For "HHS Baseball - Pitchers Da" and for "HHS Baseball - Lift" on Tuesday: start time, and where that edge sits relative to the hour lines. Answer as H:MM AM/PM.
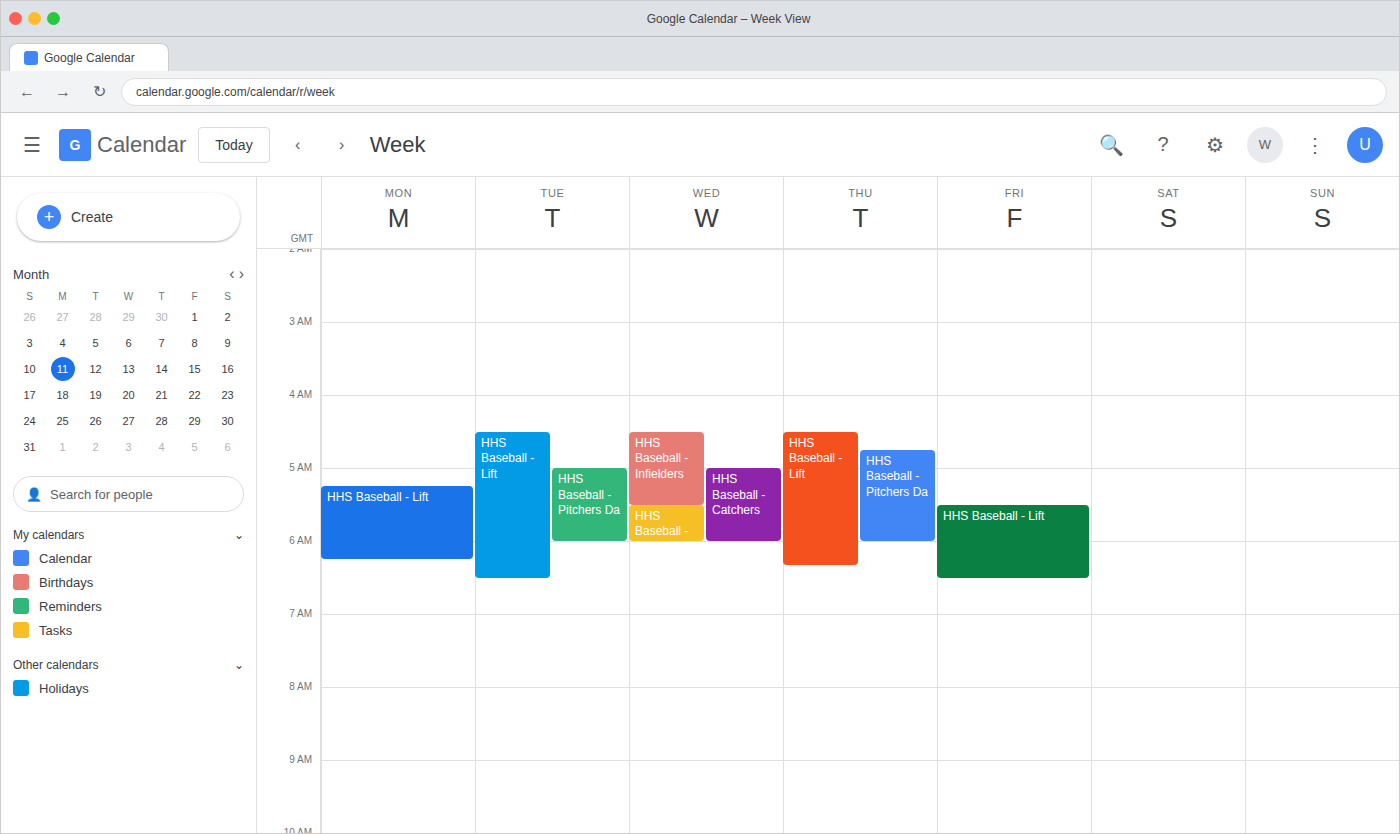
"HHS Baseball - Pitchers Da": 5:00 AM, exactly on the 5 AM line. "HHS Baseball - Lift": 4:30 AM, halfway between the 4 AM and 5 AM lines.